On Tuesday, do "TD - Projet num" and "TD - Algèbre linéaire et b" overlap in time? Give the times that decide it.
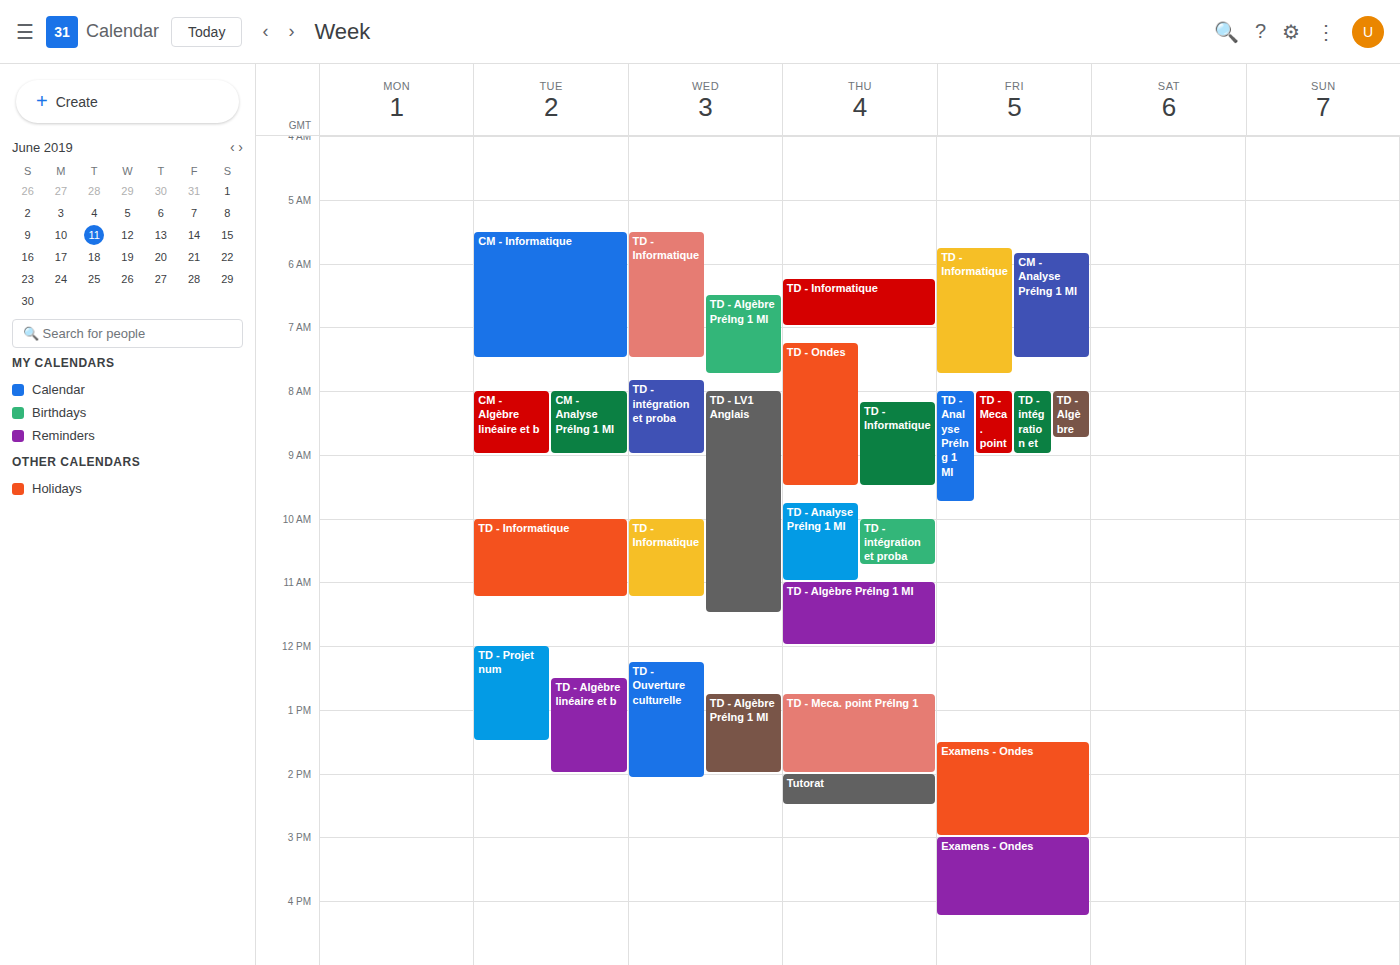
"TD - Algèbre linéaire et b" starts at 12:30 PM, before "TD - Projet num" ends at 1:30 PM -- they overlap.